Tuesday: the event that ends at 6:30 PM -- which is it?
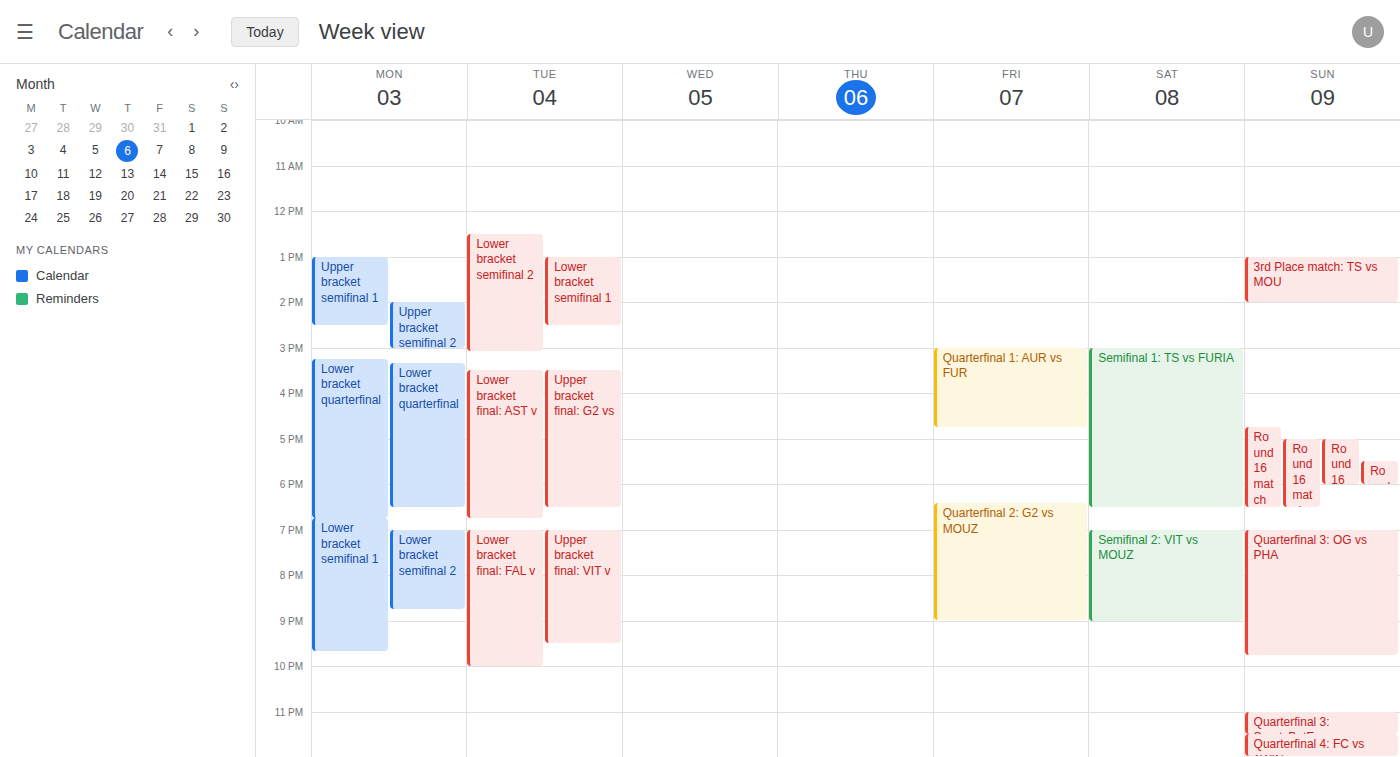
"Upper bracket final: G2 vs"